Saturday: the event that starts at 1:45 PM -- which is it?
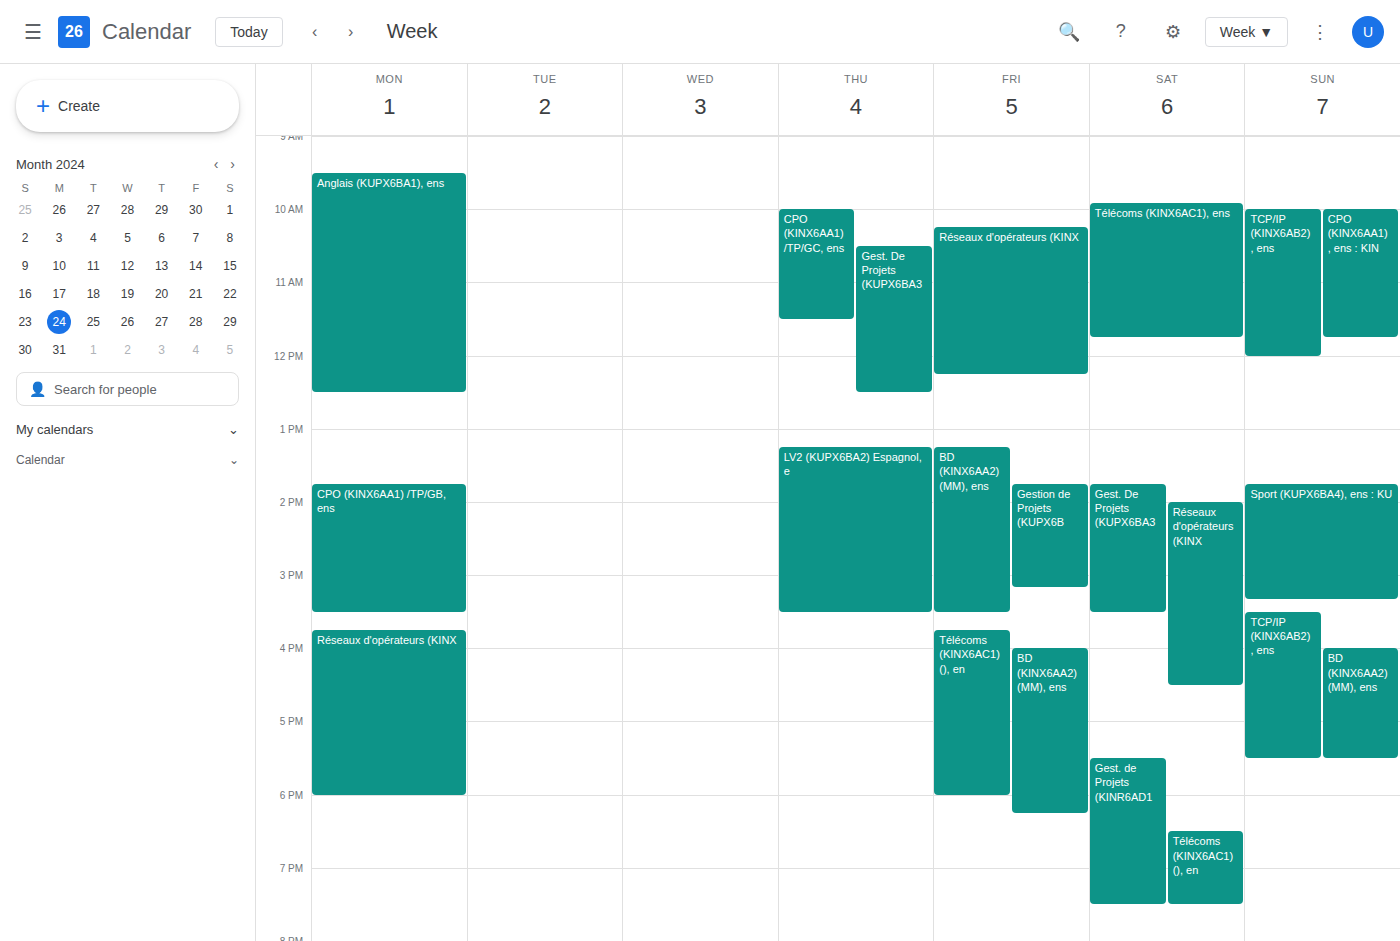
"Gest. De Projets (KUPX6BA3"